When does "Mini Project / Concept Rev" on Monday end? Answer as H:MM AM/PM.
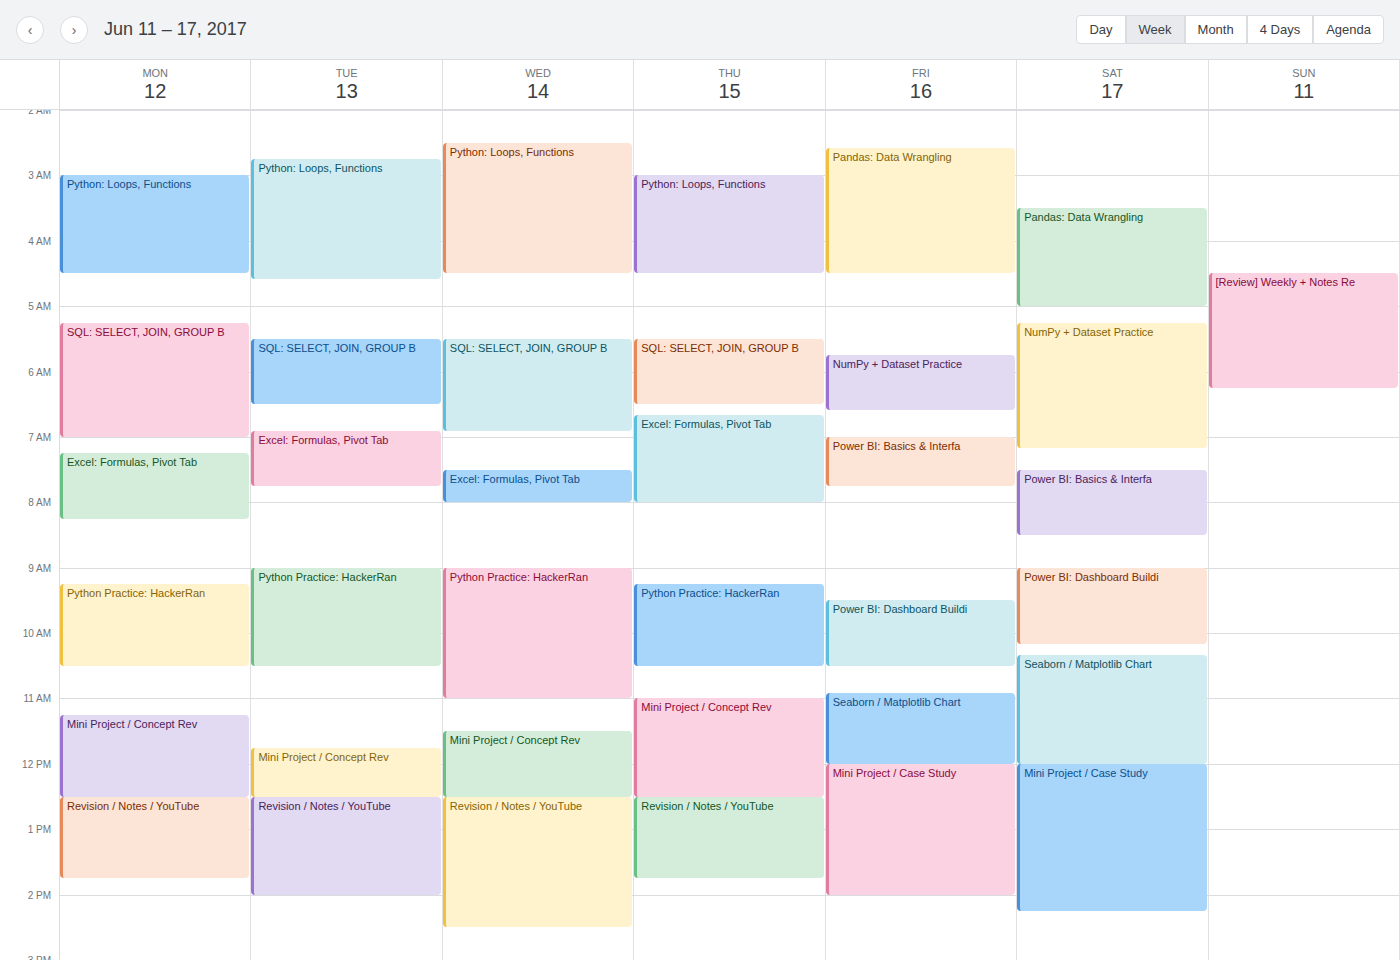
12:30 PM